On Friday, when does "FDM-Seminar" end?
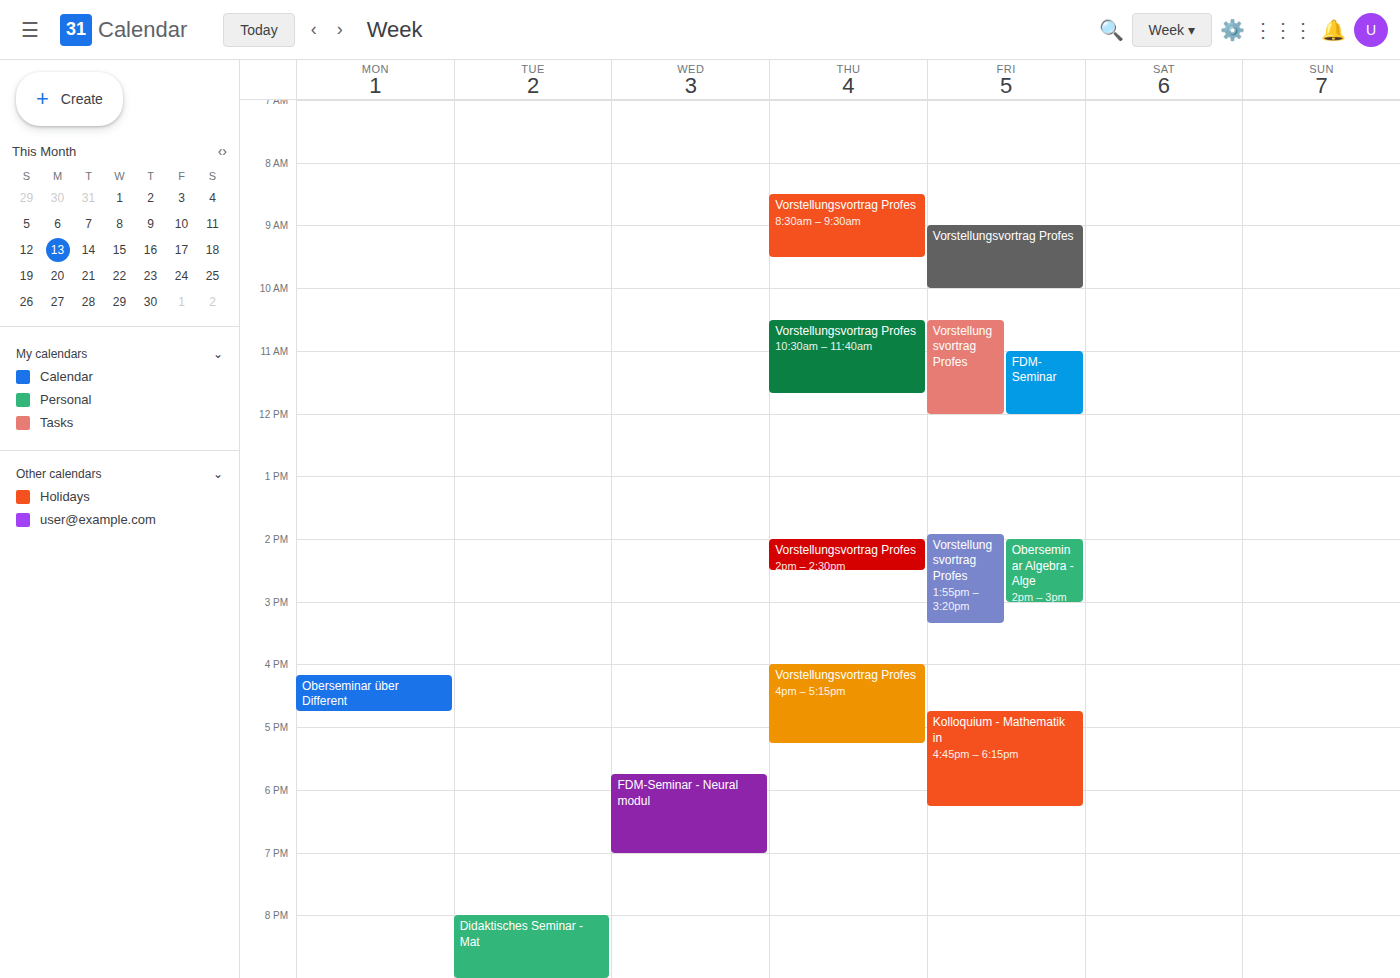
12:00